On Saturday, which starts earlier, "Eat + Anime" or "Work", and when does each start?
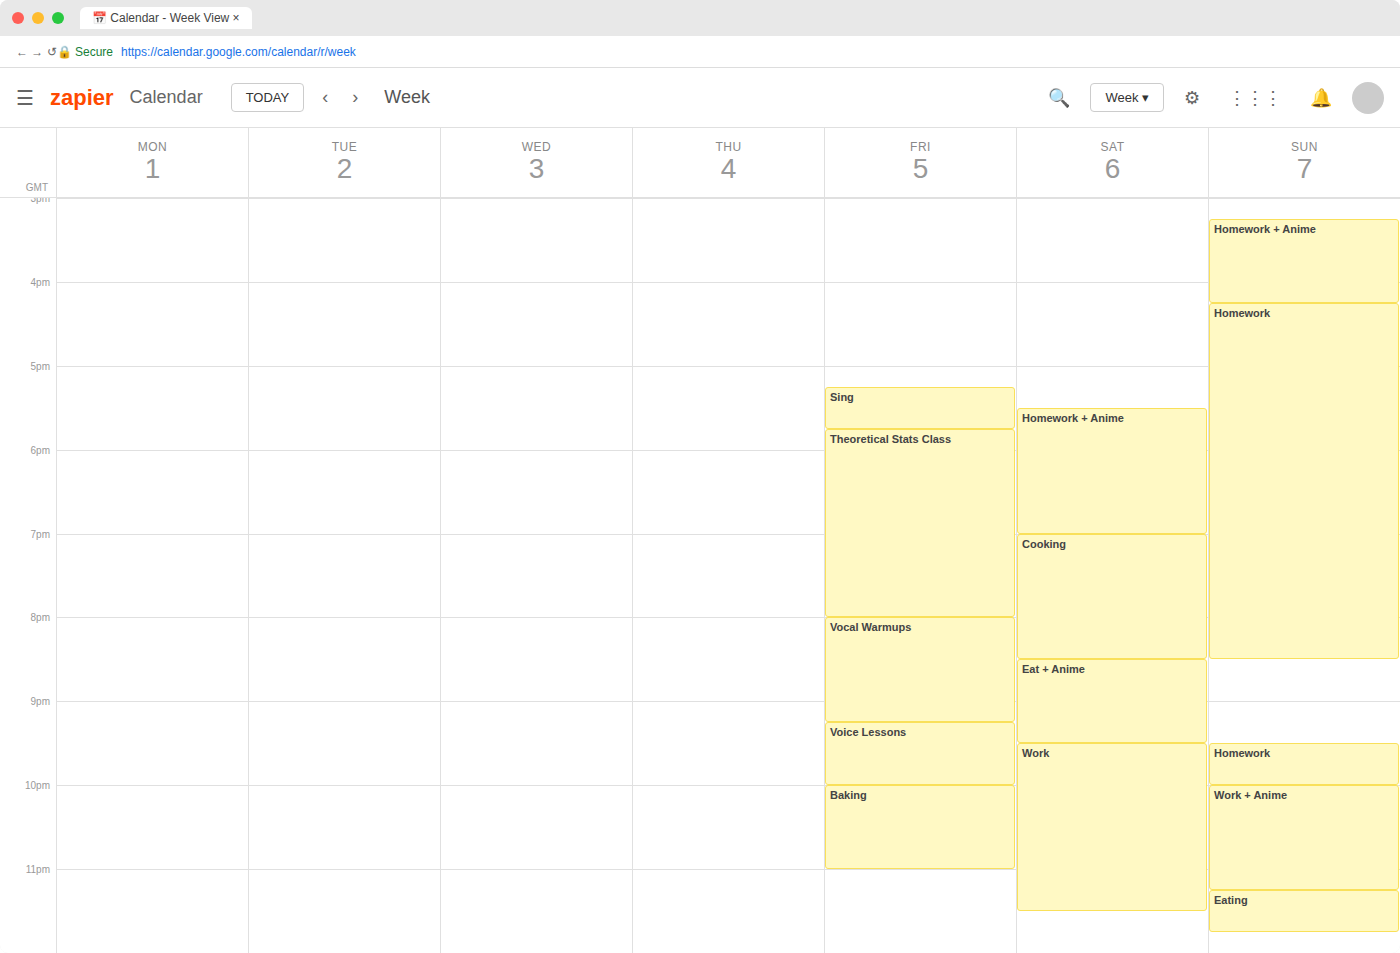
"Eat + Anime" 8:30 PM; "Work" 9:30 PM.